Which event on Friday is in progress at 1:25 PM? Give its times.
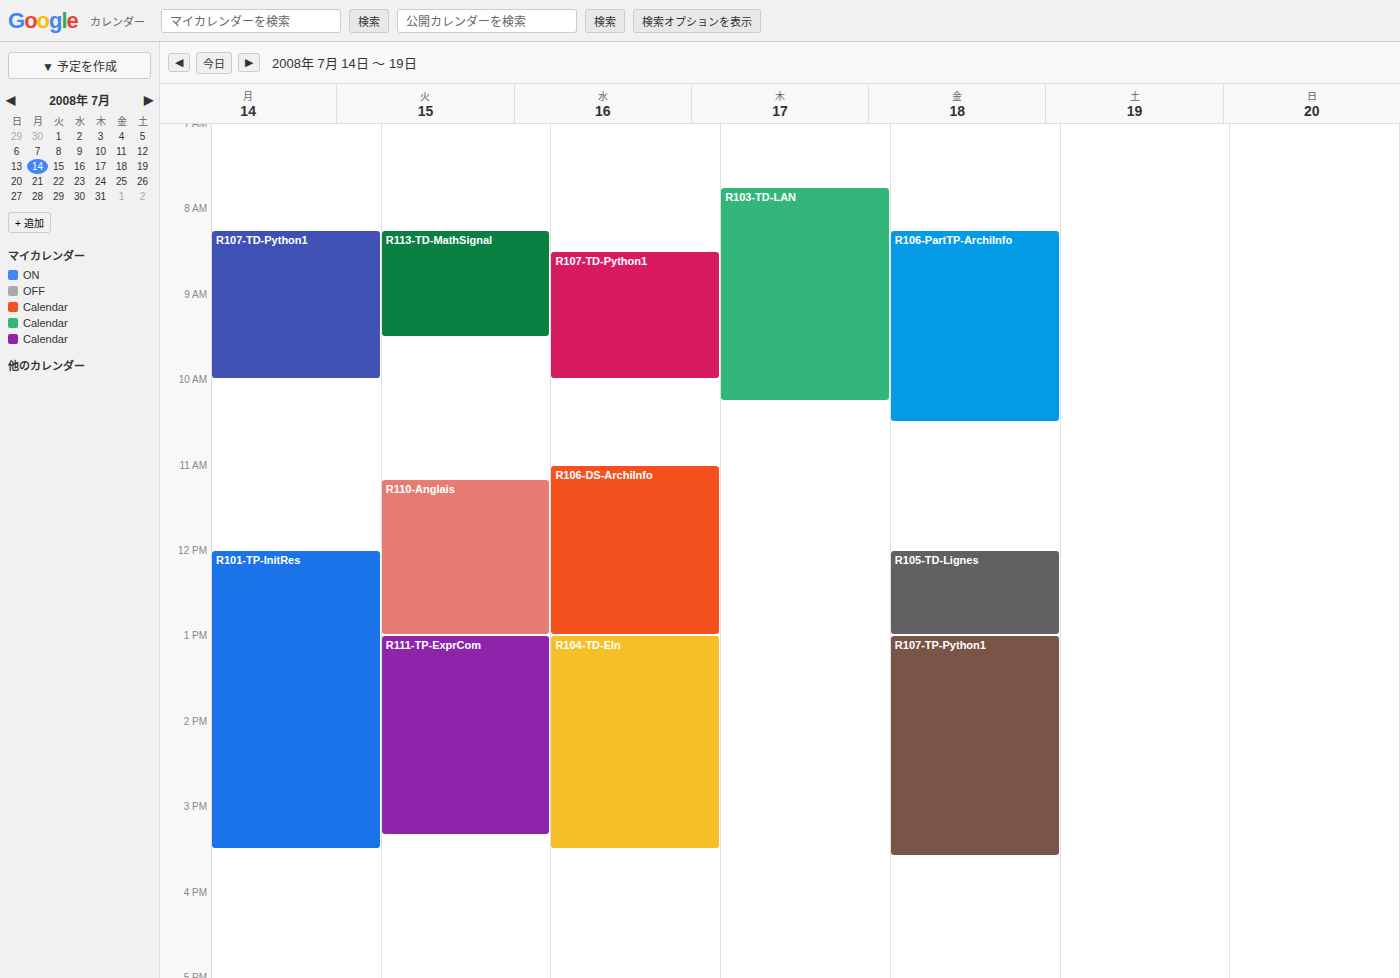
"R107-TP-Python1", 1:00 PM to 3:35 PM